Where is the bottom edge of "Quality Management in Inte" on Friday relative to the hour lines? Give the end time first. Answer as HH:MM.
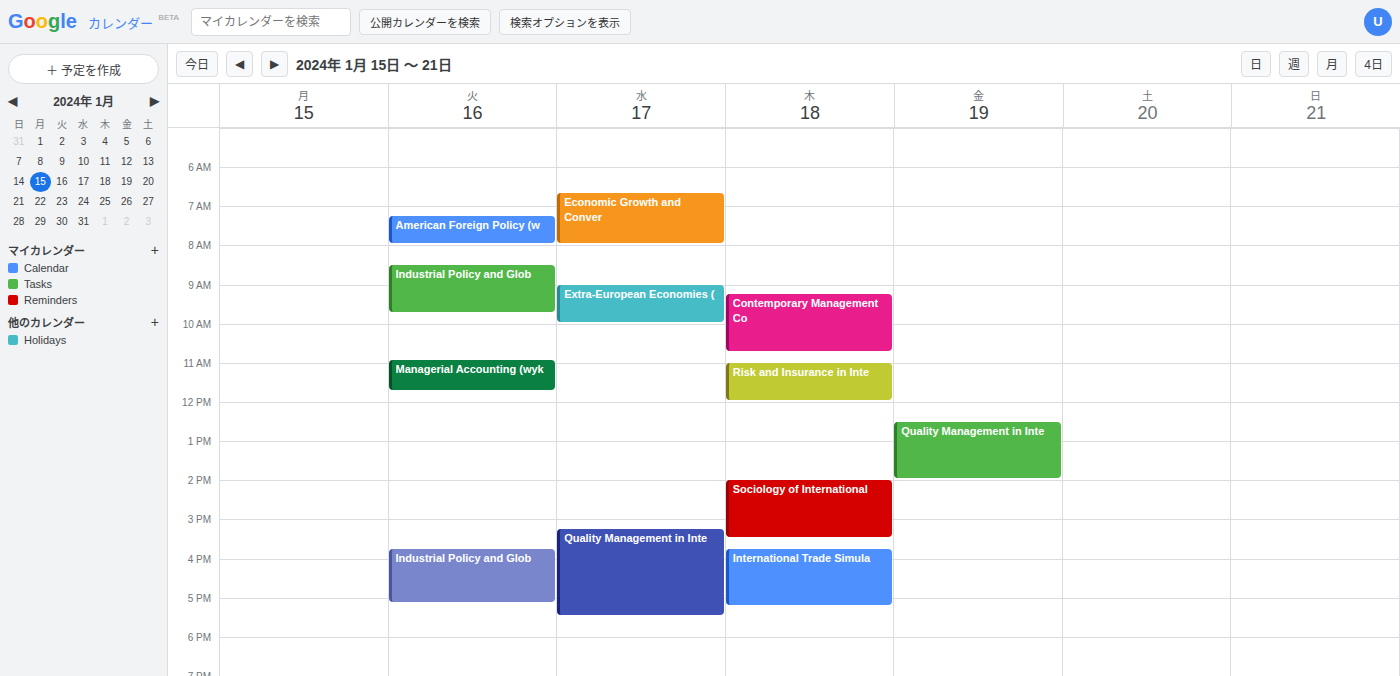
14:00 -- exactly on the 14:00 line.